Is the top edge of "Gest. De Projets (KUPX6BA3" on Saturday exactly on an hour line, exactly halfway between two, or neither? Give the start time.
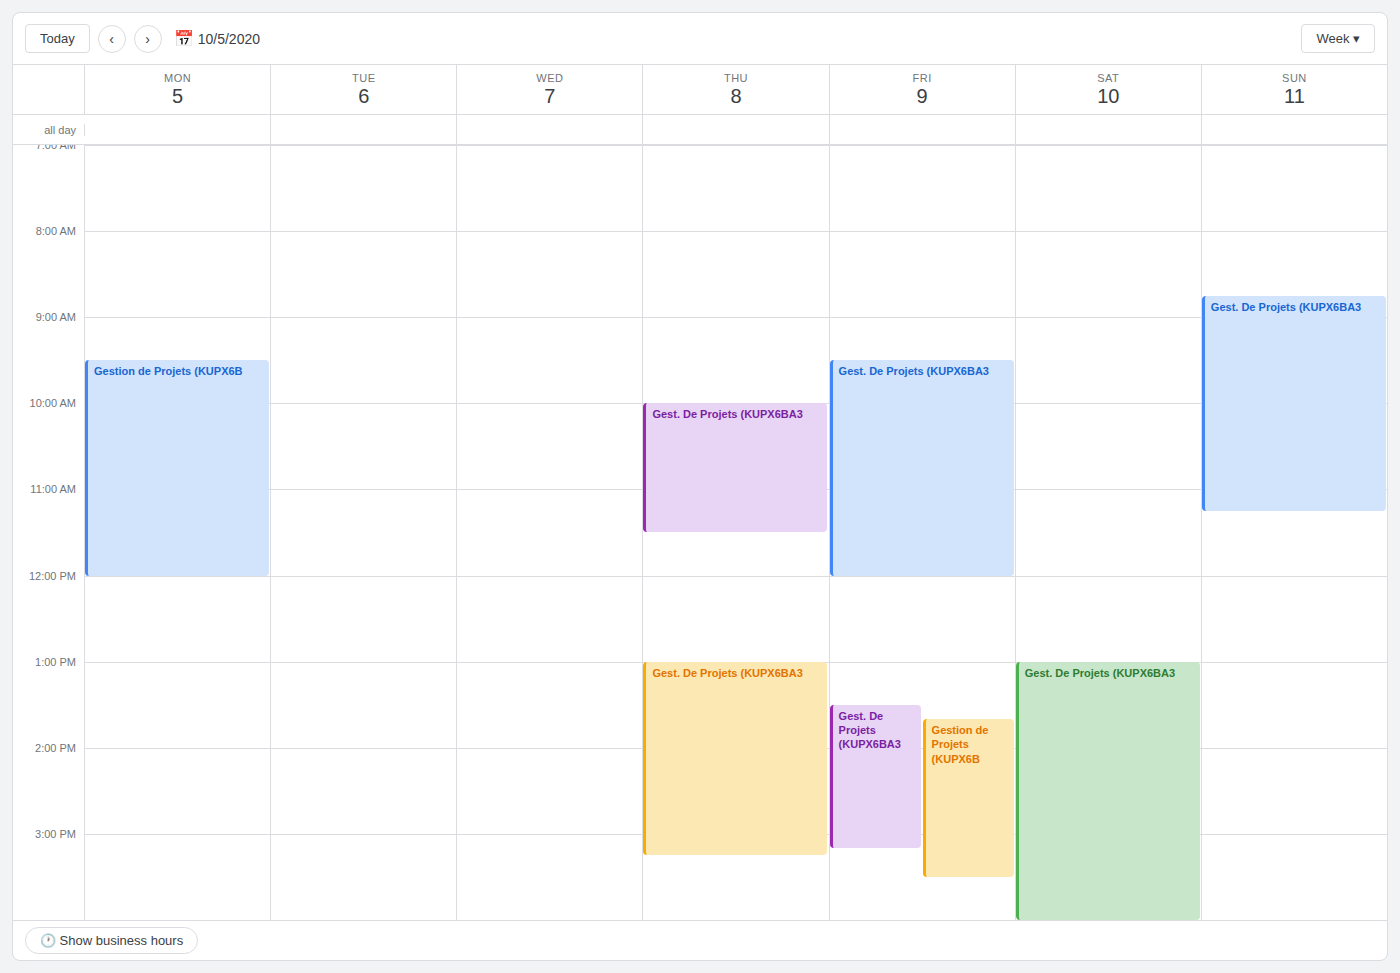
13:00 -- exactly on the 13:00 line.